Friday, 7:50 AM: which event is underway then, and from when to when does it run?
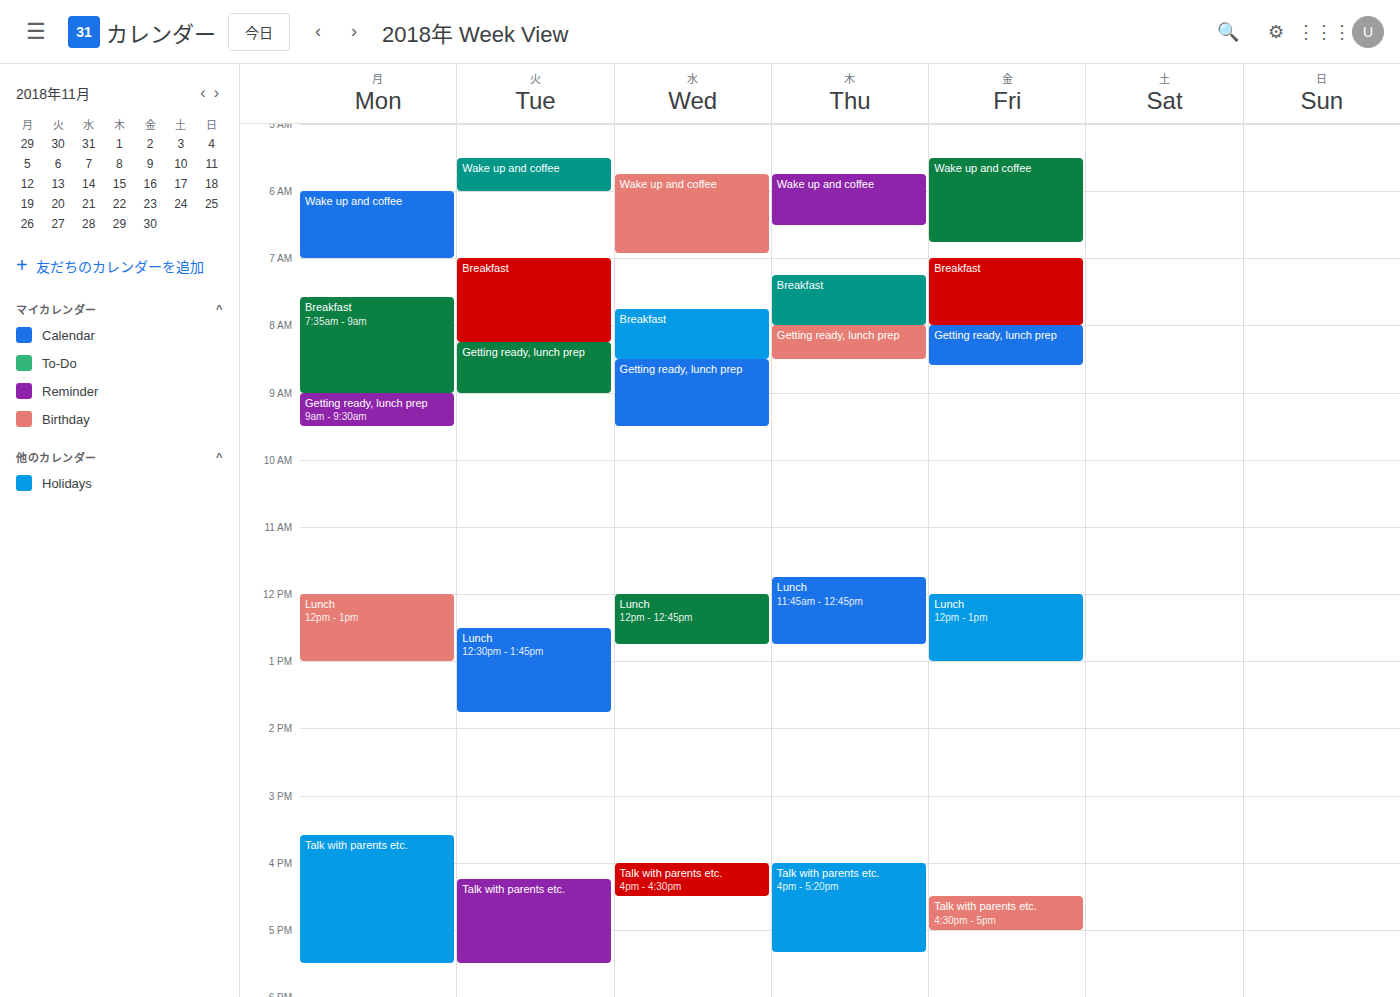
"Breakfast", 7:00 AM to 8:00 AM